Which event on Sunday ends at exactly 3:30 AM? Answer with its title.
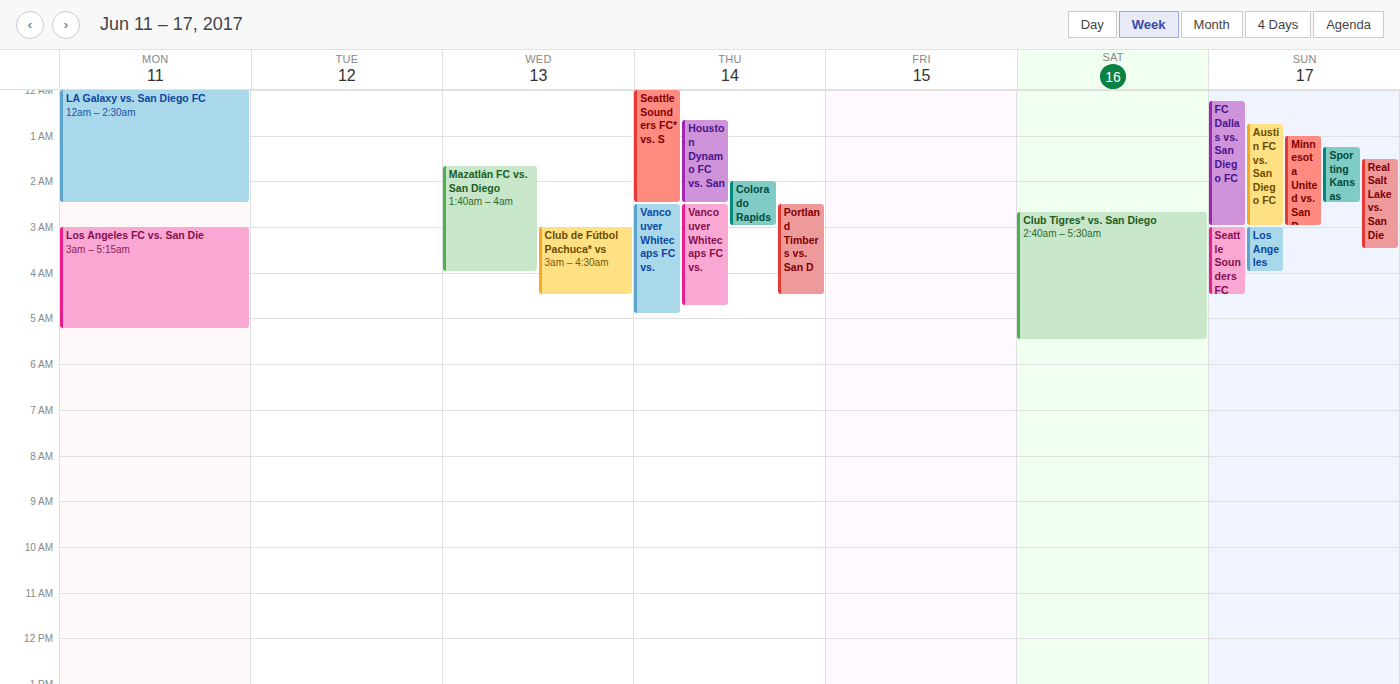
"Real Salt Lake vs. San Die"